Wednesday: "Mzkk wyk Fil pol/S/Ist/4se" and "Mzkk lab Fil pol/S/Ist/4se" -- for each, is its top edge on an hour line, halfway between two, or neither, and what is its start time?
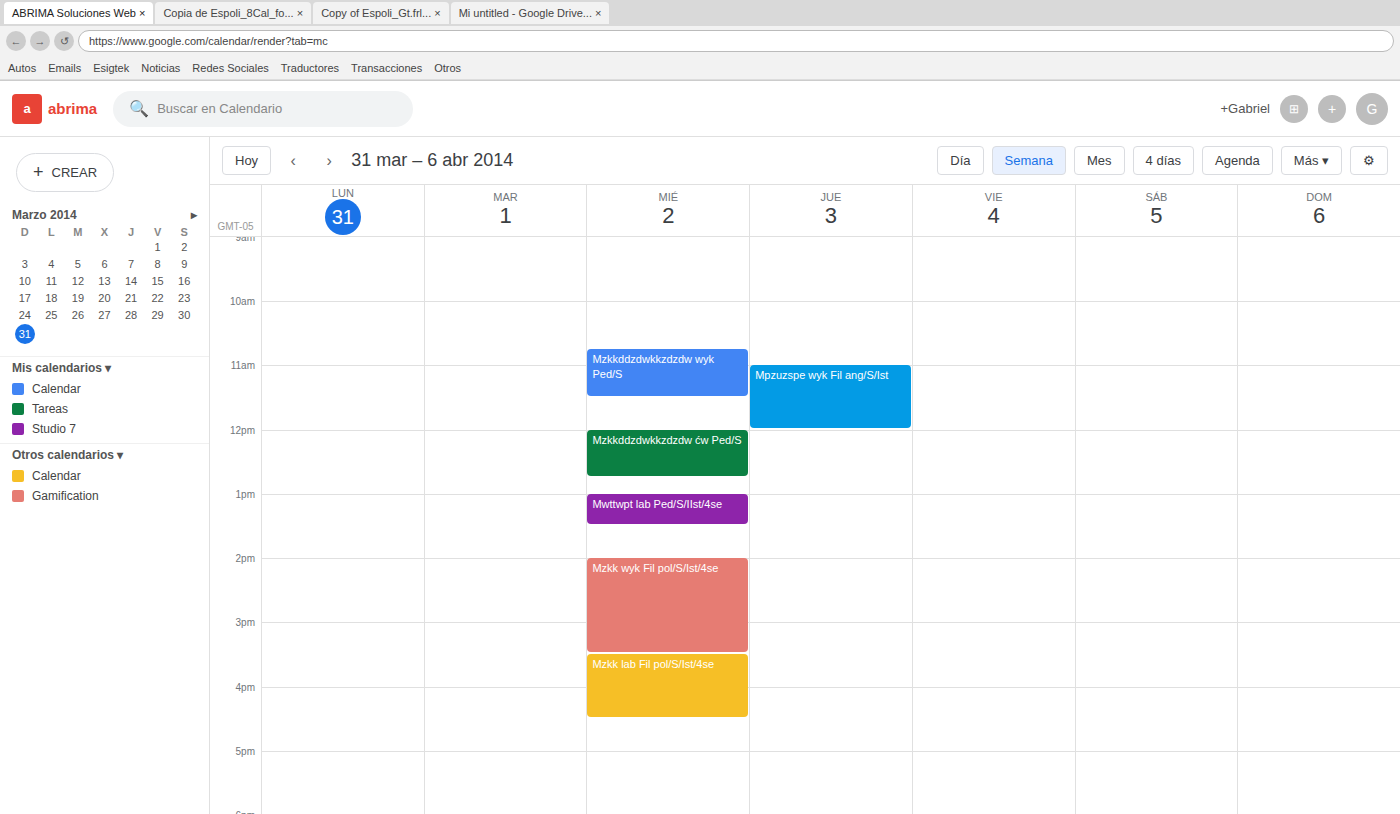
"Mzkk wyk Fil pol/S/Ist/4se": 2:00 PM, exactly on the 2 PM line. "Mzkk lab Fil pol/S/Ist/4se": 3:30 PM, halfway between the 3 PM and 4 PM lines.